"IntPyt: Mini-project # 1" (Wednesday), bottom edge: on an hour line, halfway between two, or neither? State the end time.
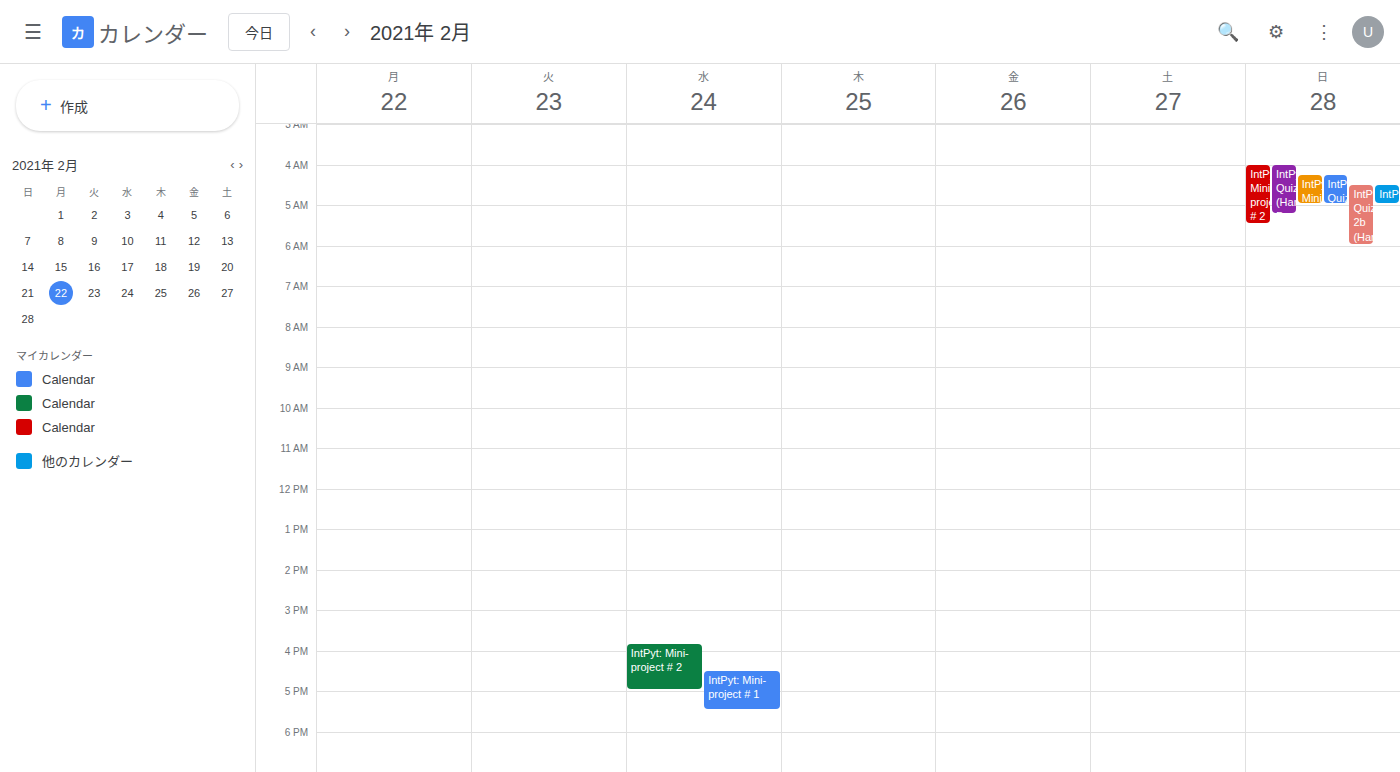
5:30 PM -- halfway between the 5 PM and 6 PM lines.